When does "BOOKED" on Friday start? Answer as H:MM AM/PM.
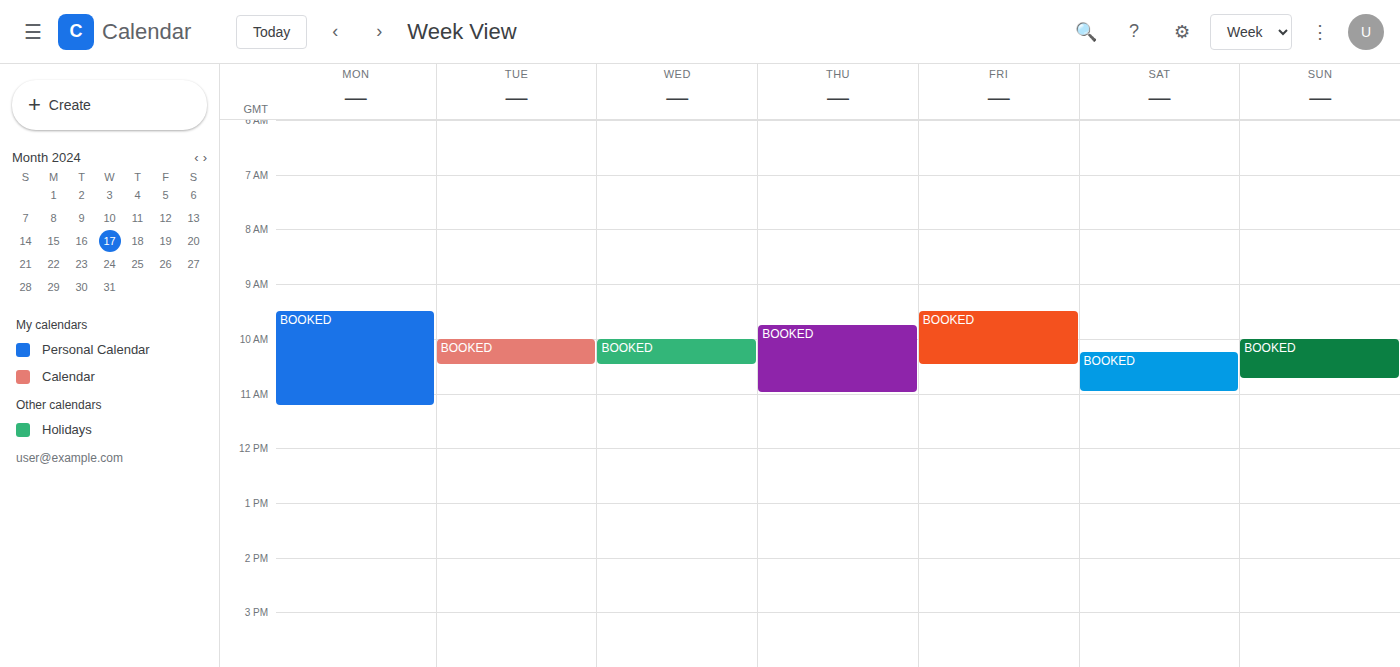
9:30 AM